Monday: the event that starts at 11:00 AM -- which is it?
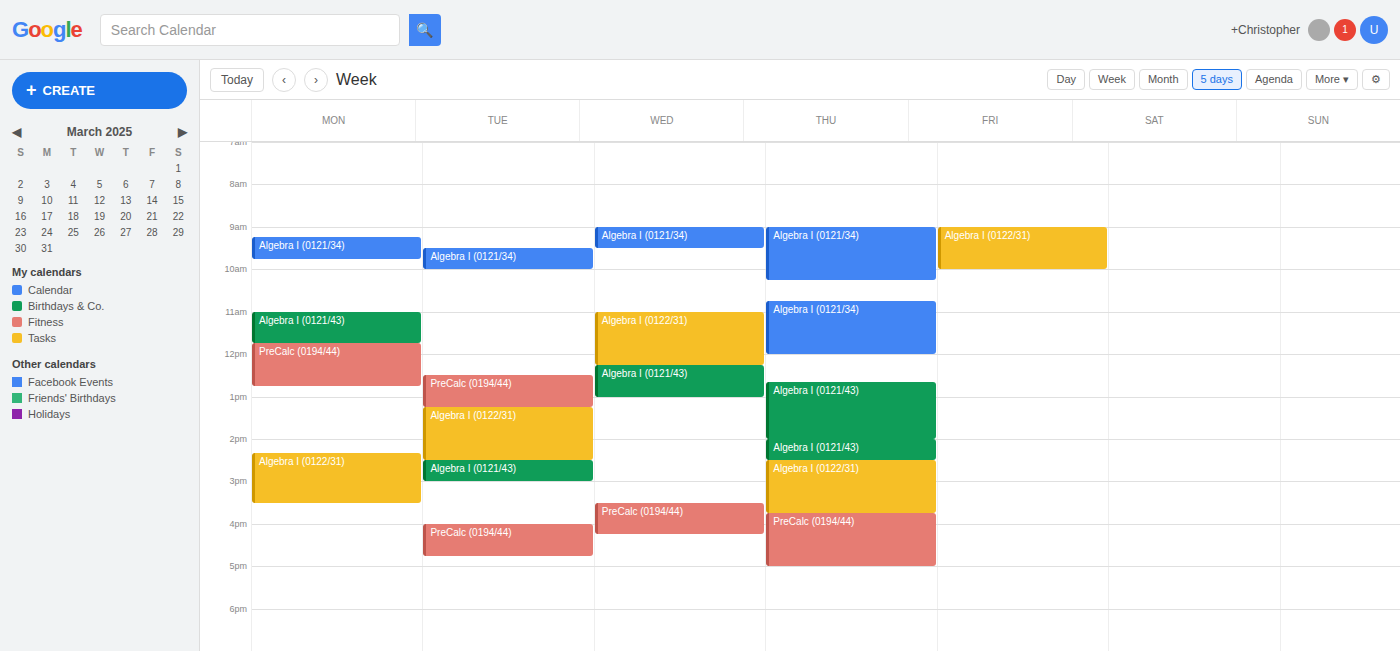
"Algebra I (0121/43)"